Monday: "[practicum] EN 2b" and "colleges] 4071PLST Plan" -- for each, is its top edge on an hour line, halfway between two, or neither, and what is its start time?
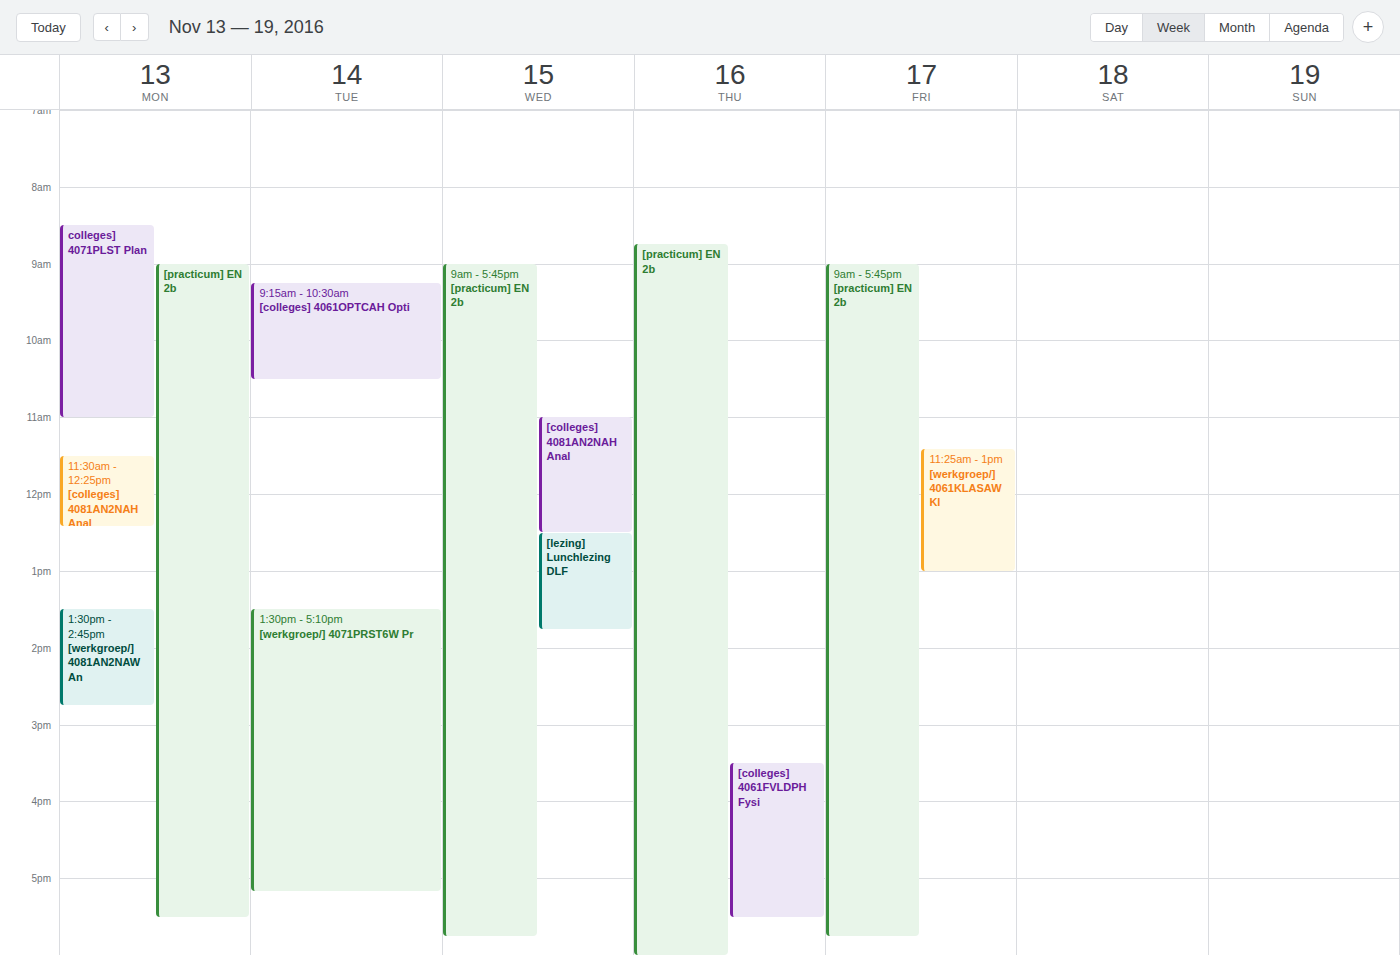
"[practicum] EN 2b": 9:00 AM, exactly on the 9 AM line. "colleges] 4071PLST Plan": 8:30 AM, halfway between the 8 AM and 9 AM lines.